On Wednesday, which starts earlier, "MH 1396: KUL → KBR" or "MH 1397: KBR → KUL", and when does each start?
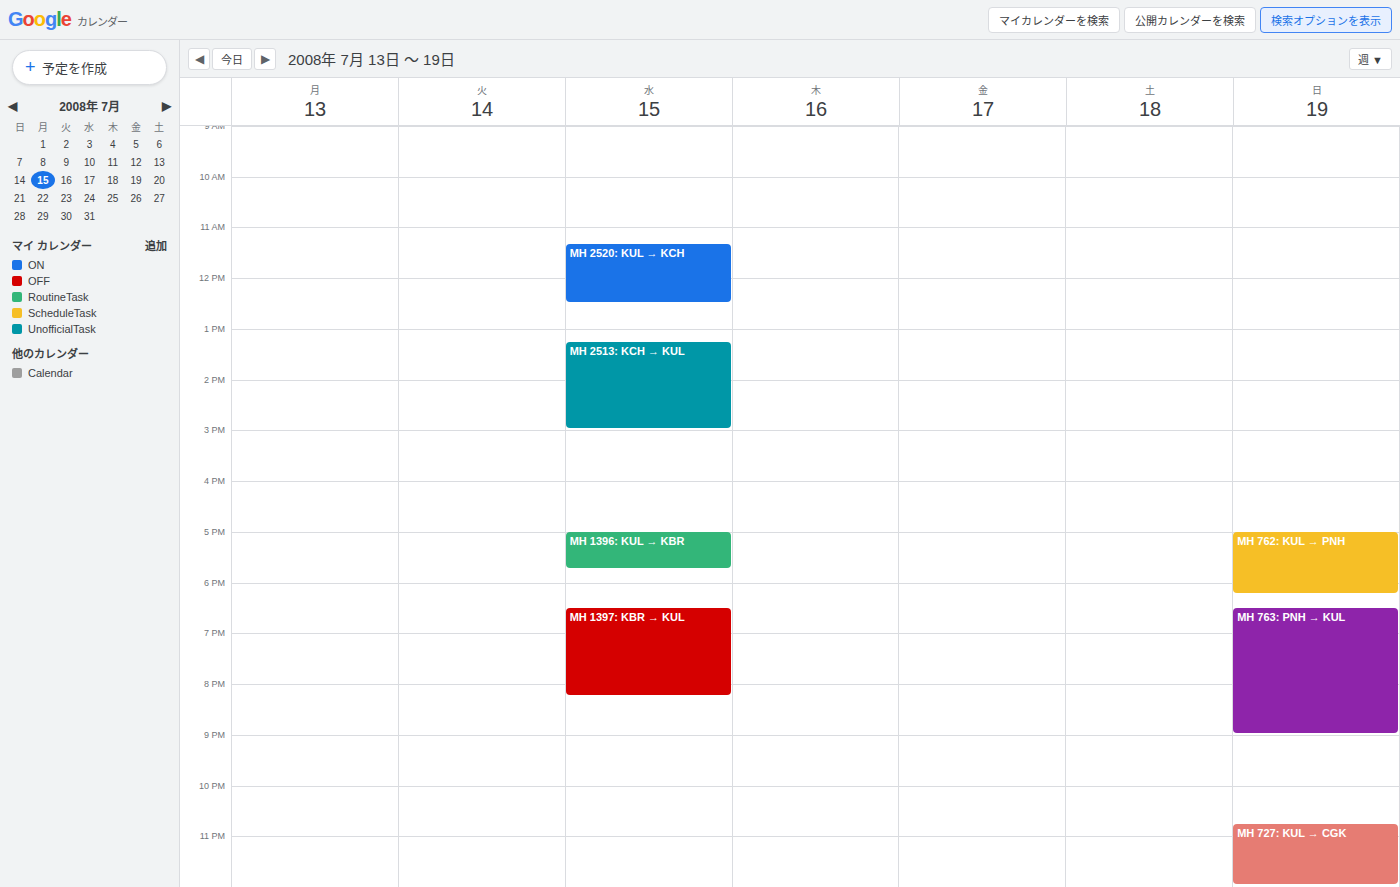
"MH 1396: KUL → KBR" 5:00 PM; "MH 1397: KBR → KUL" 6:30 PM.